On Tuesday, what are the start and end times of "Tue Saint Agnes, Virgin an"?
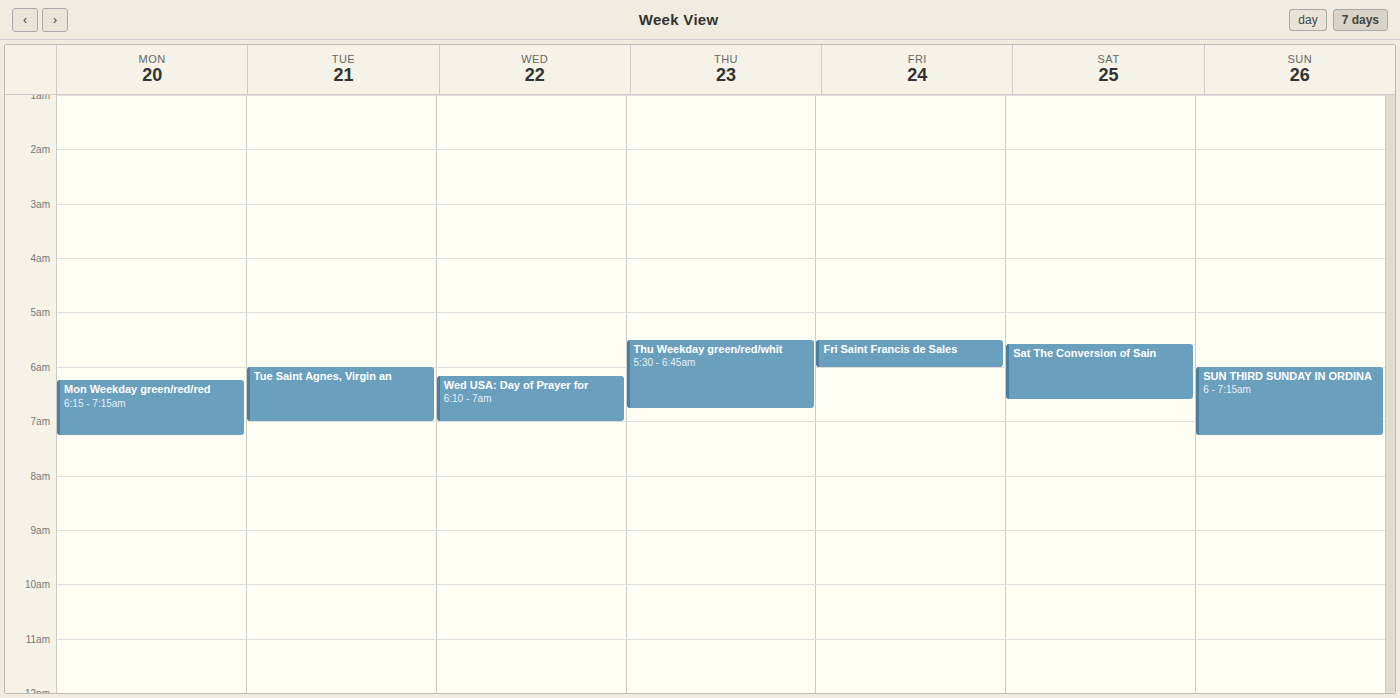
6:00 AM to 7:00 AM